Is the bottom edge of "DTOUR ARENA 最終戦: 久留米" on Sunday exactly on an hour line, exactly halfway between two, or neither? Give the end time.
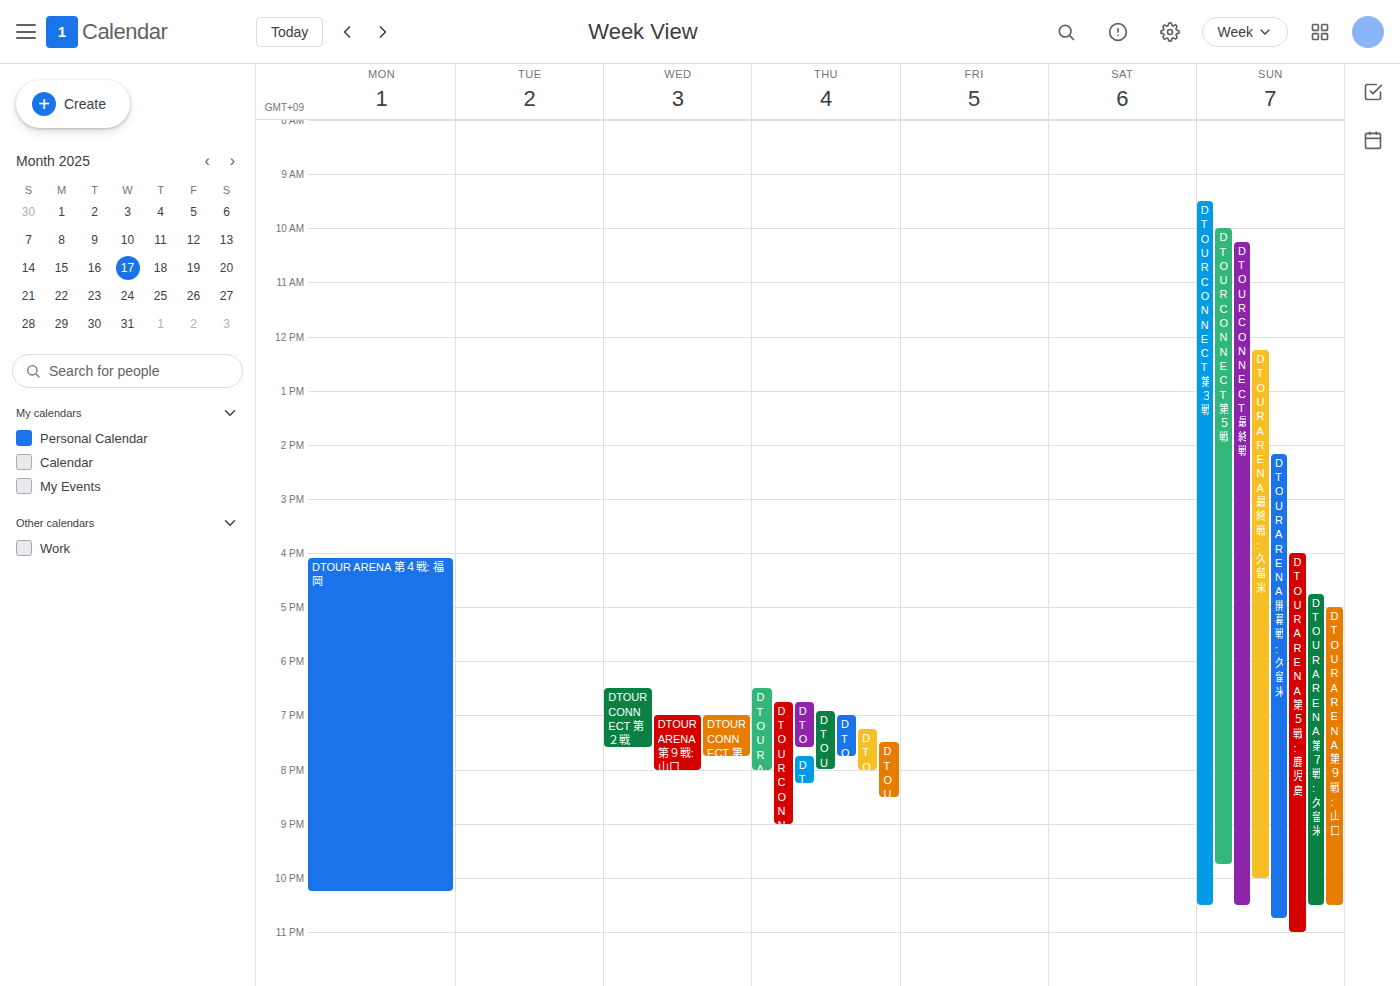
10:00 PM -- exactly on the 10 PM line.